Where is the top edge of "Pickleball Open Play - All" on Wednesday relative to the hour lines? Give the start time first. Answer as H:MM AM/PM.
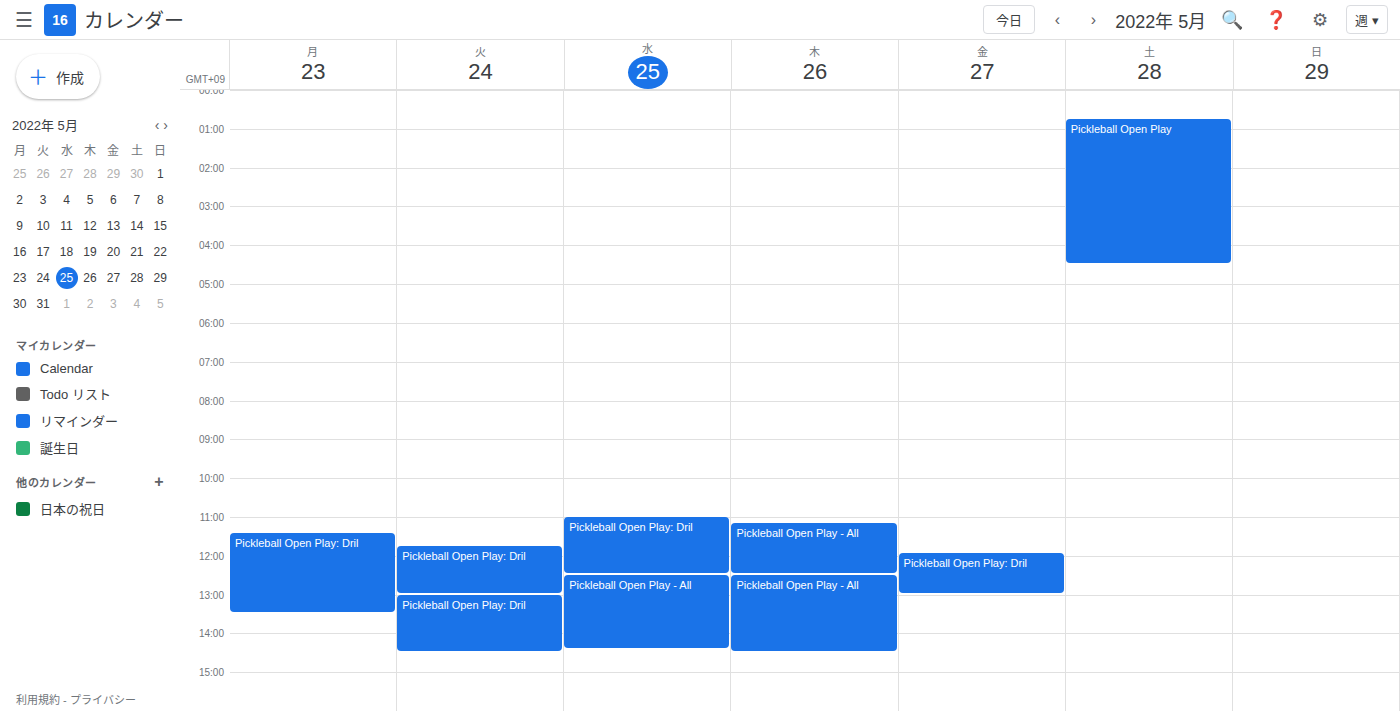
12:30 PM -- halfway between the 12 PM and 1 PM lines.